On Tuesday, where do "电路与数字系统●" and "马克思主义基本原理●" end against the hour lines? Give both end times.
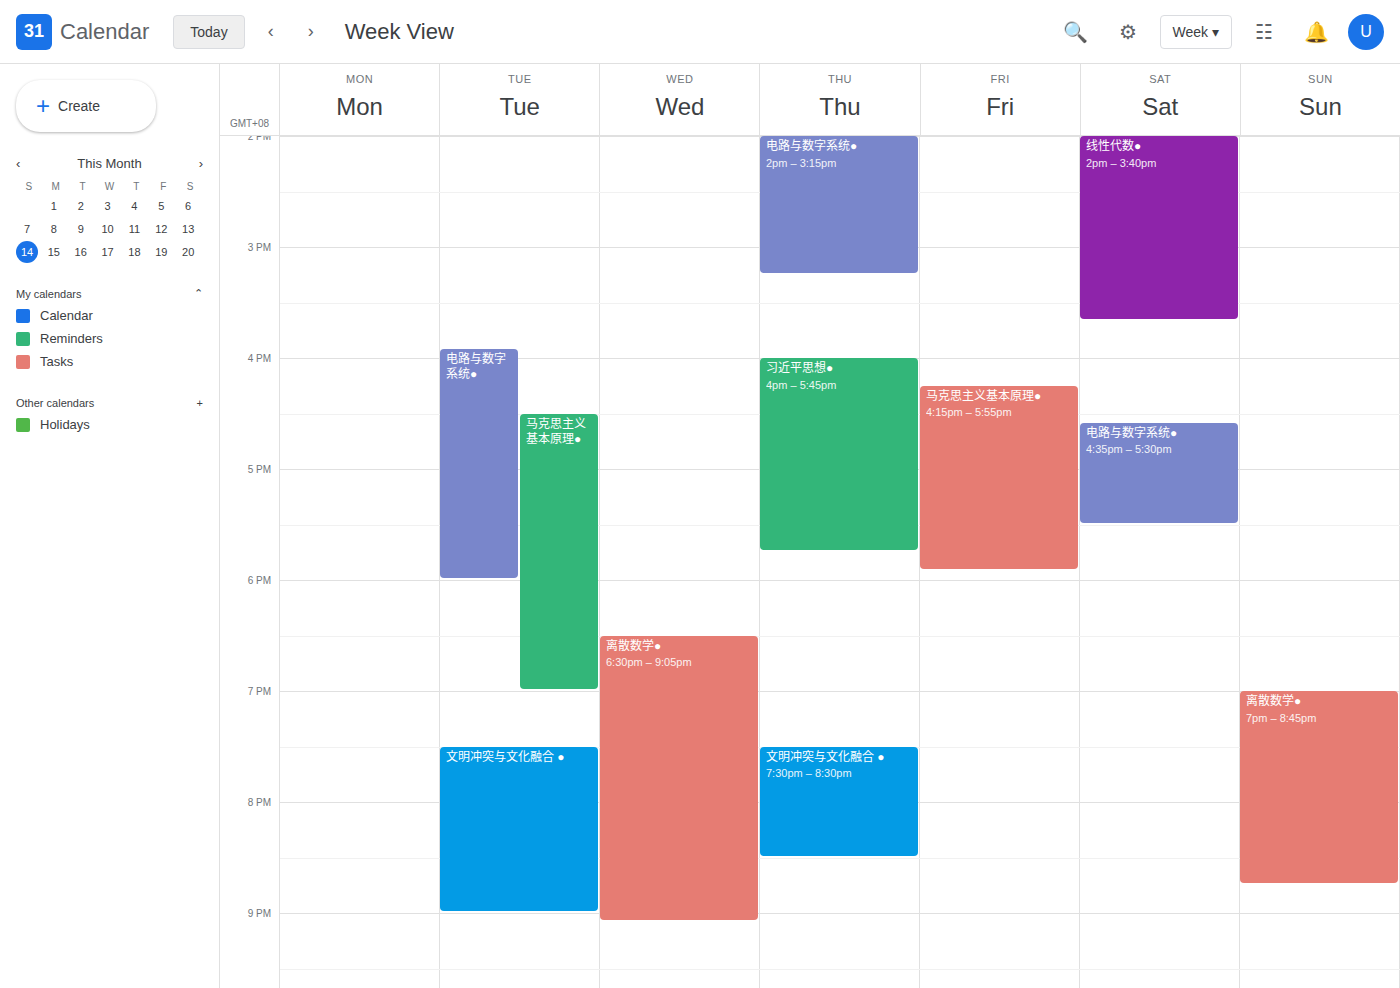
"电路与数字系统●": 6:00 PM, exactly on the 6 PM line. "马克思主义基本原理●": 7:00 PM, exactly on the 7 PM line.